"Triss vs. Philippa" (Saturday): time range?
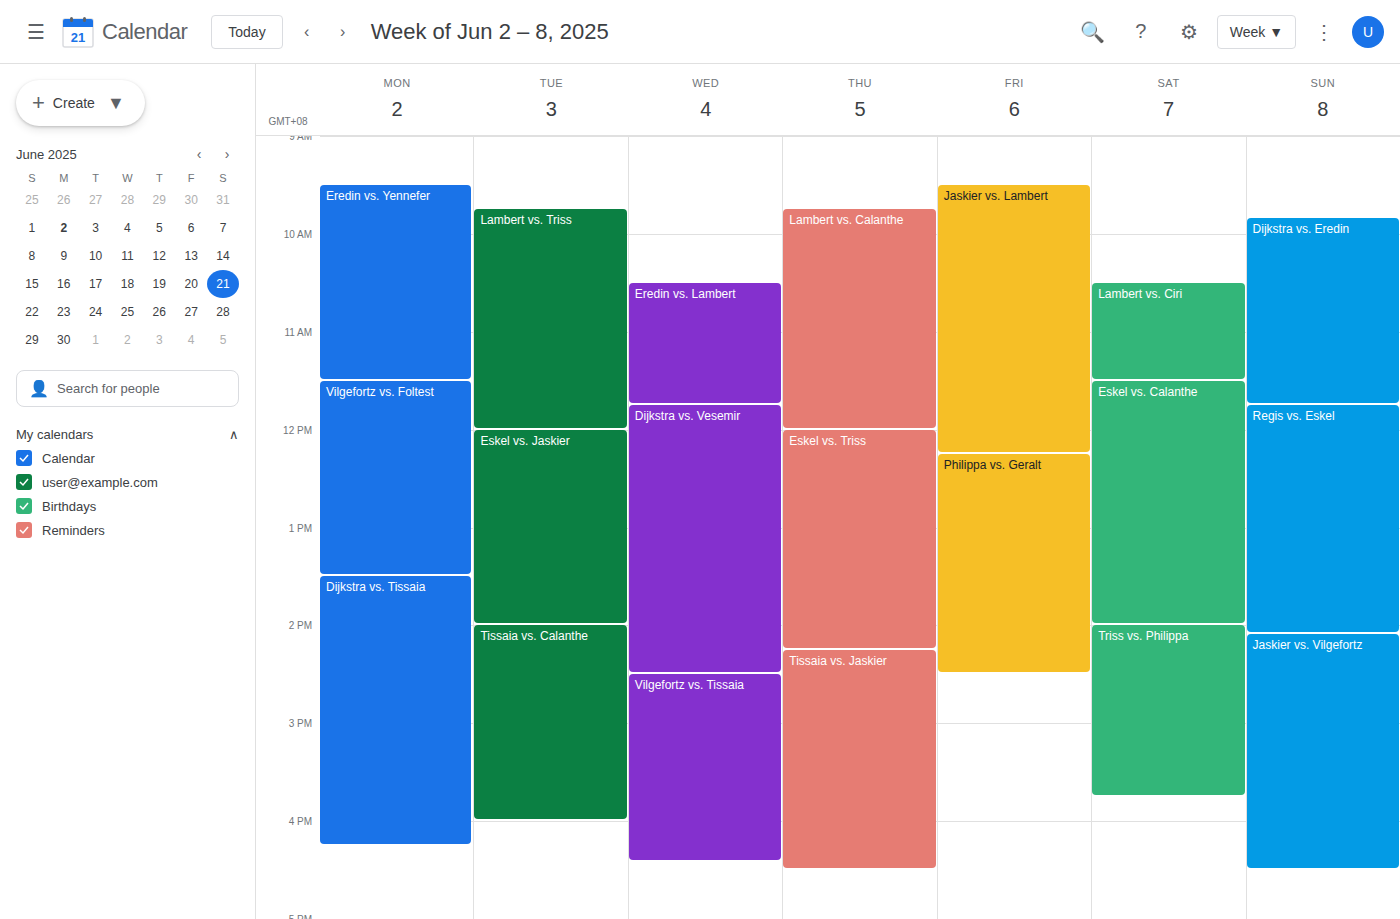
2:00 PM to 3:45 PM